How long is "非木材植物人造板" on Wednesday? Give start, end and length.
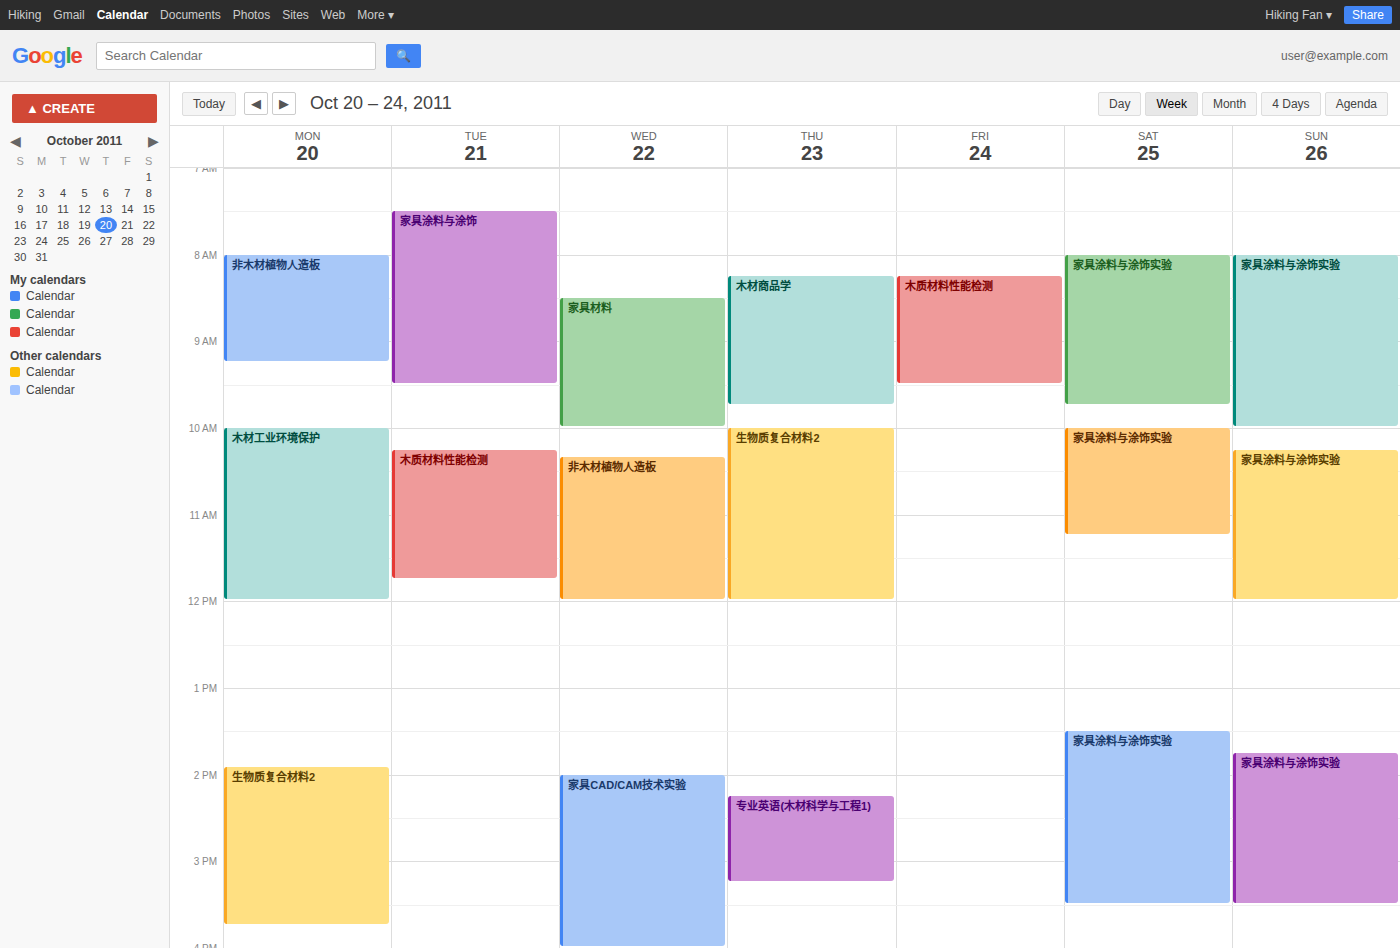
10:20 AM to 12:00 PM, 1 hour 40 minutes